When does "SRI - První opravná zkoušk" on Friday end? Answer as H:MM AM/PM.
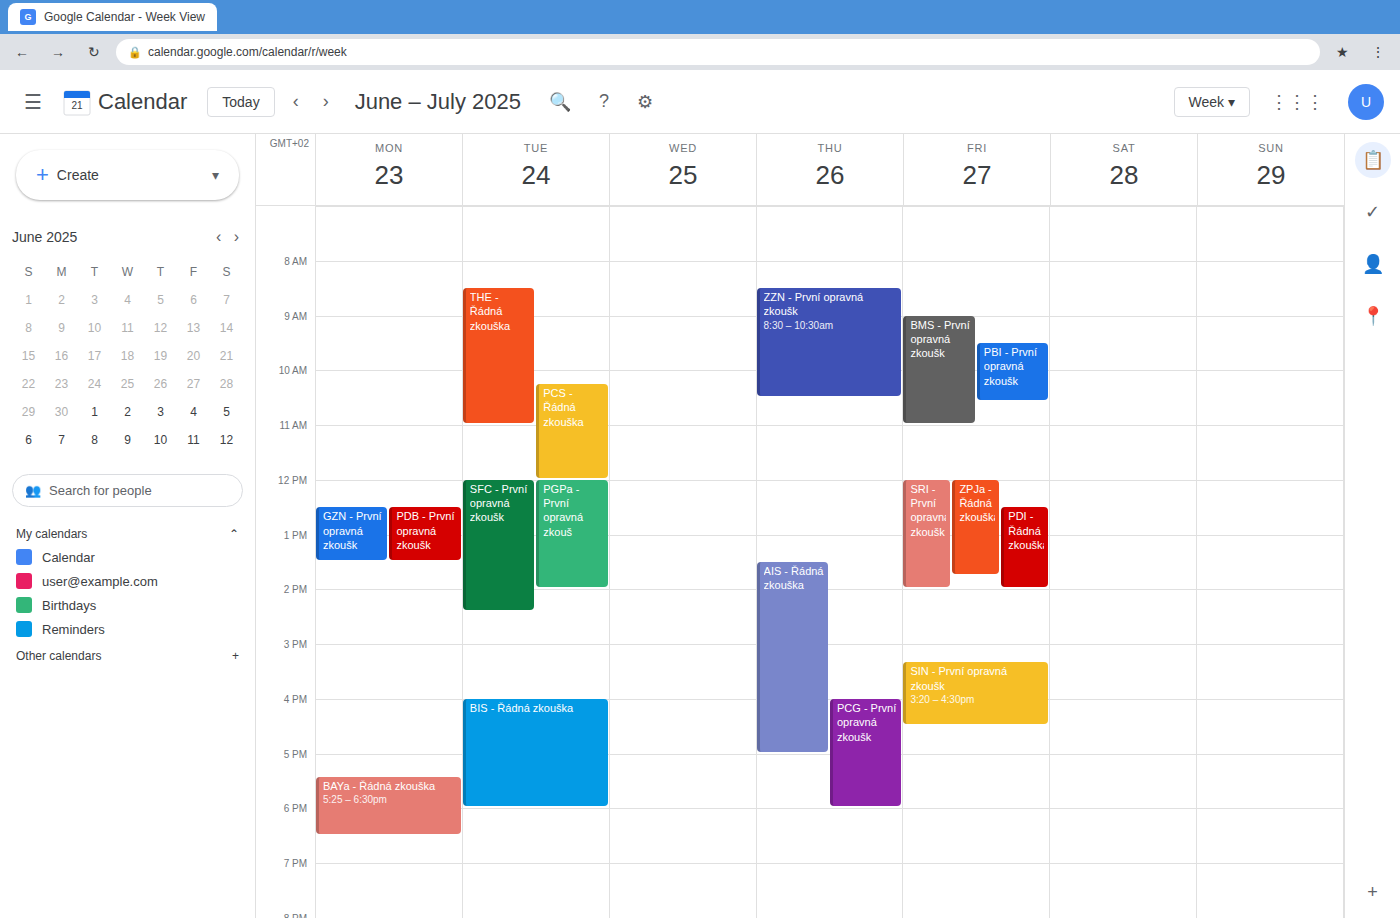
2:00 PM